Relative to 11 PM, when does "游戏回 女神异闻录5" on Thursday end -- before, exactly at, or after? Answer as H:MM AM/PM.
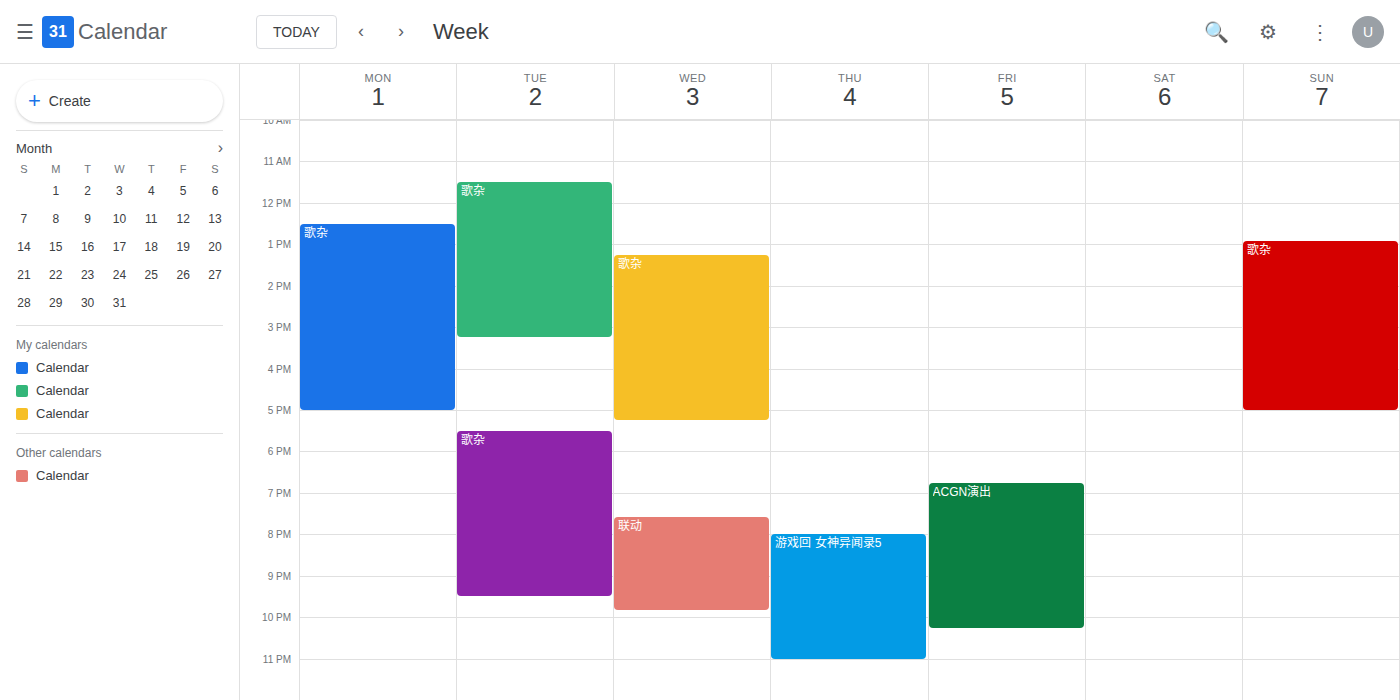
11:00 PM -- exactly at 11 PM, on the 11 PM line.